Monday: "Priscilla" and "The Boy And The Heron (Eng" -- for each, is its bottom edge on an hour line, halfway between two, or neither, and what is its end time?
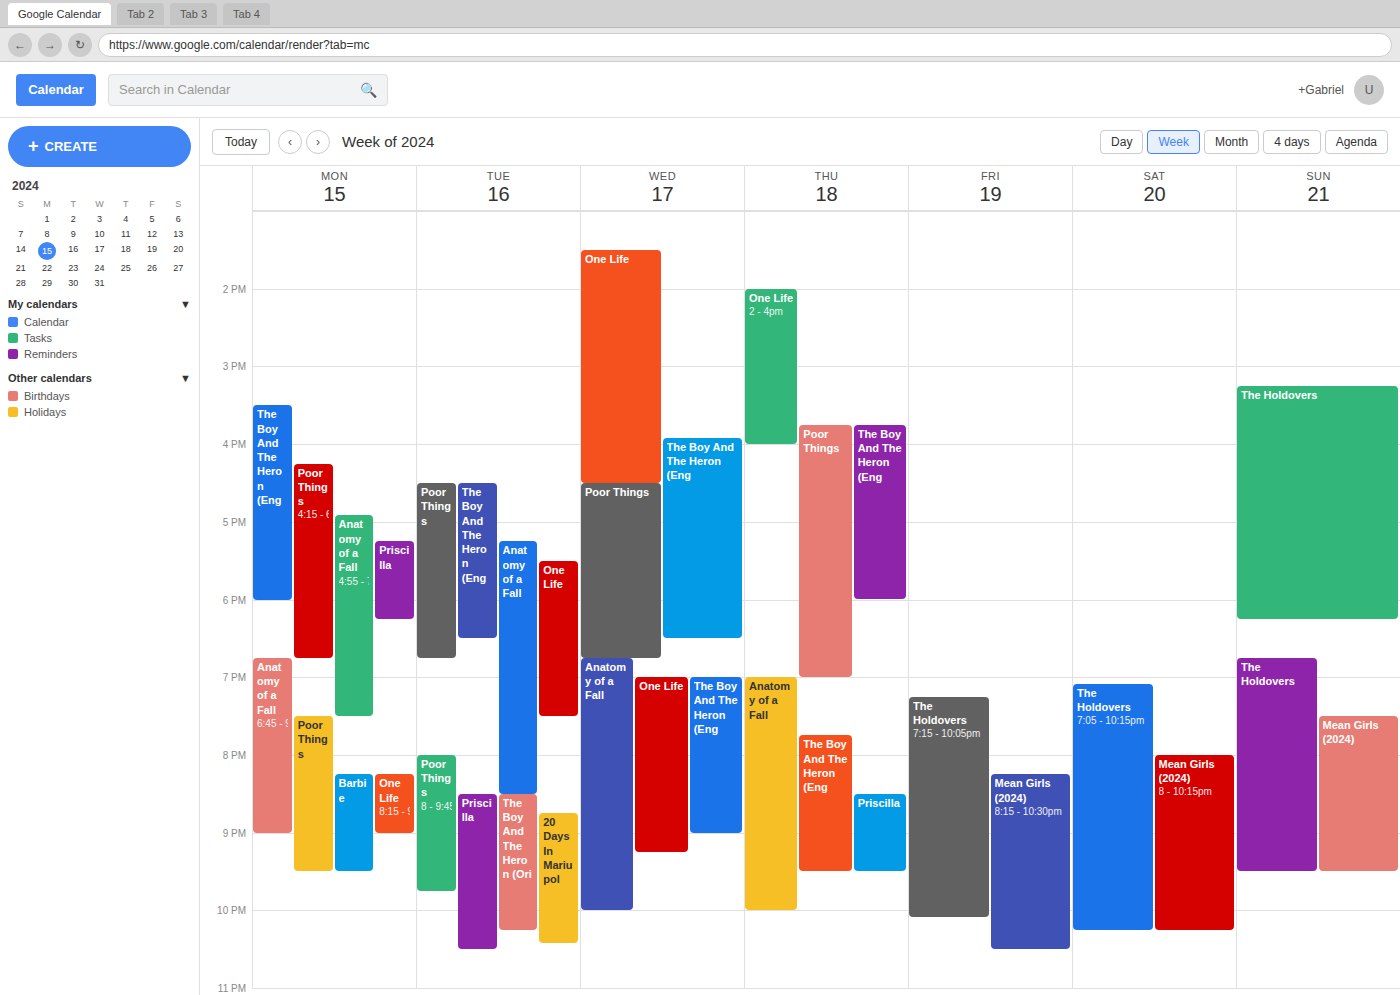
"Priscilla": 6:15 PM, neither: a quarter of the way from the 6 PM line to the 7 PM line. "The Boy And The Heron (Eng": 6:00 PM, exactly on the 6 PM line.